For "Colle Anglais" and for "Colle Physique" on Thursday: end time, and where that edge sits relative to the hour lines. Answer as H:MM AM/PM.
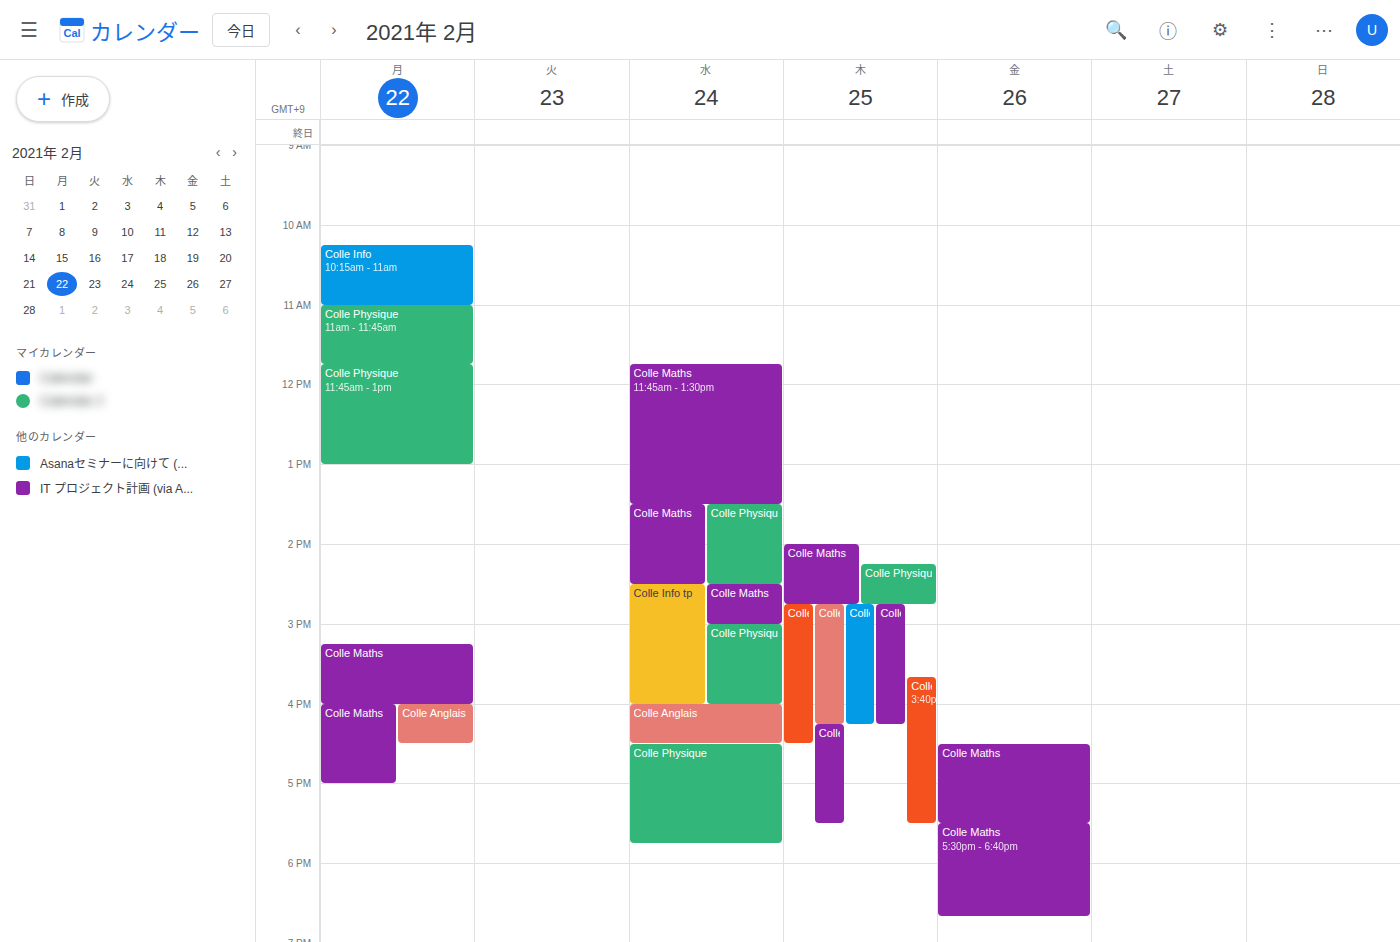
"Colle Anglais": 4:15 PM, neither: a quarter of the way from the 4 PM line to the 5 PM line. "Colle Physique": 2:45 PM, neither: three quarters of the way from the 2 PM line to the 3 PM line.